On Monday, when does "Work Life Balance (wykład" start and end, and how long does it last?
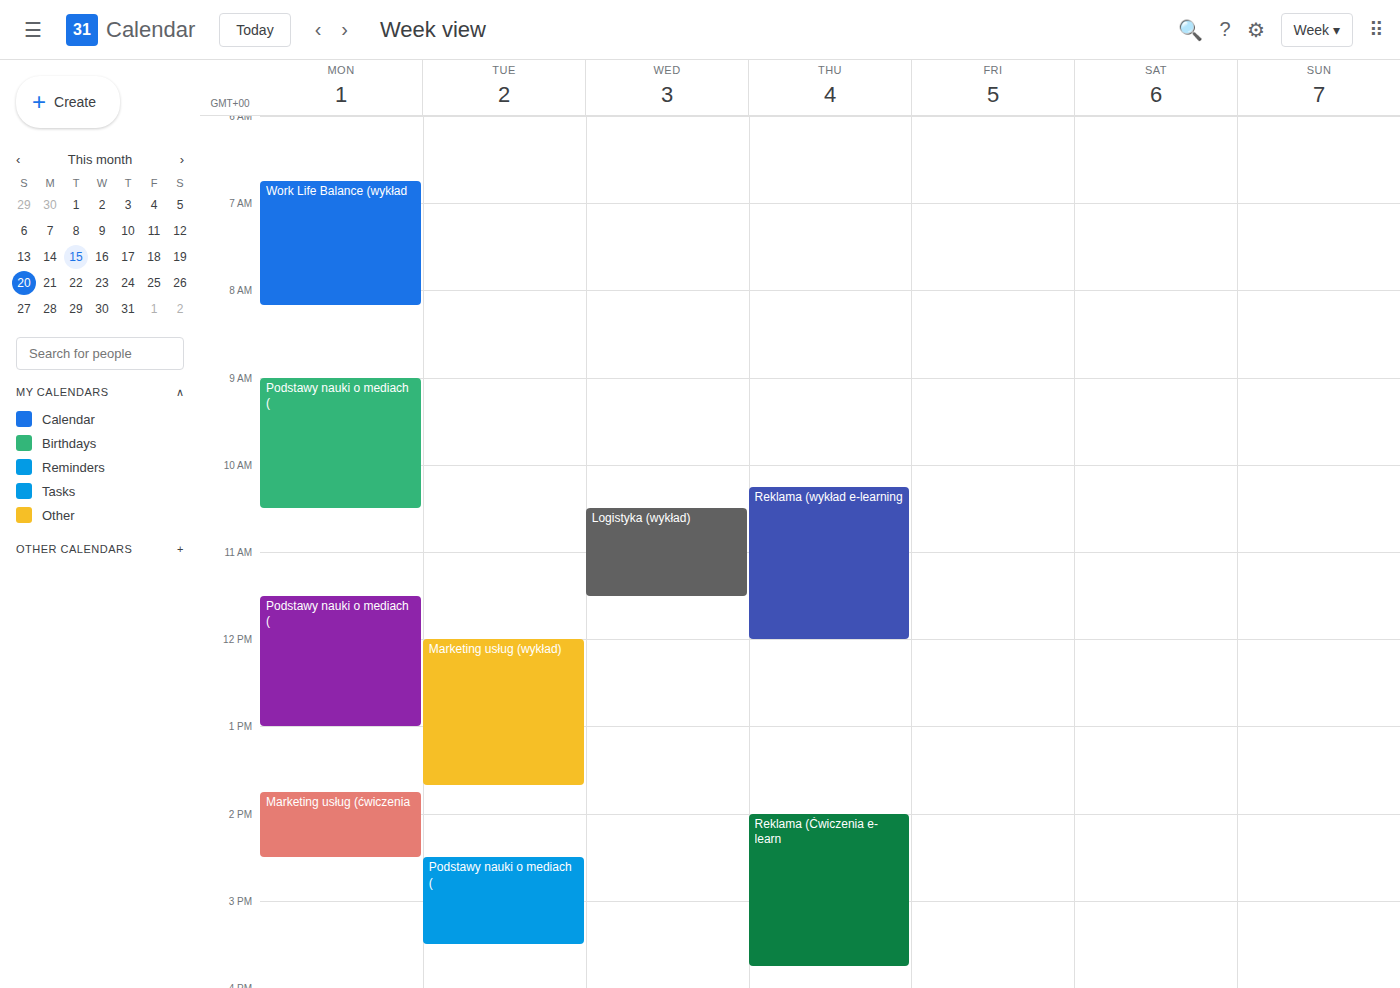
6:45 AM to 8:10 AM, 1 hour 25 minutes